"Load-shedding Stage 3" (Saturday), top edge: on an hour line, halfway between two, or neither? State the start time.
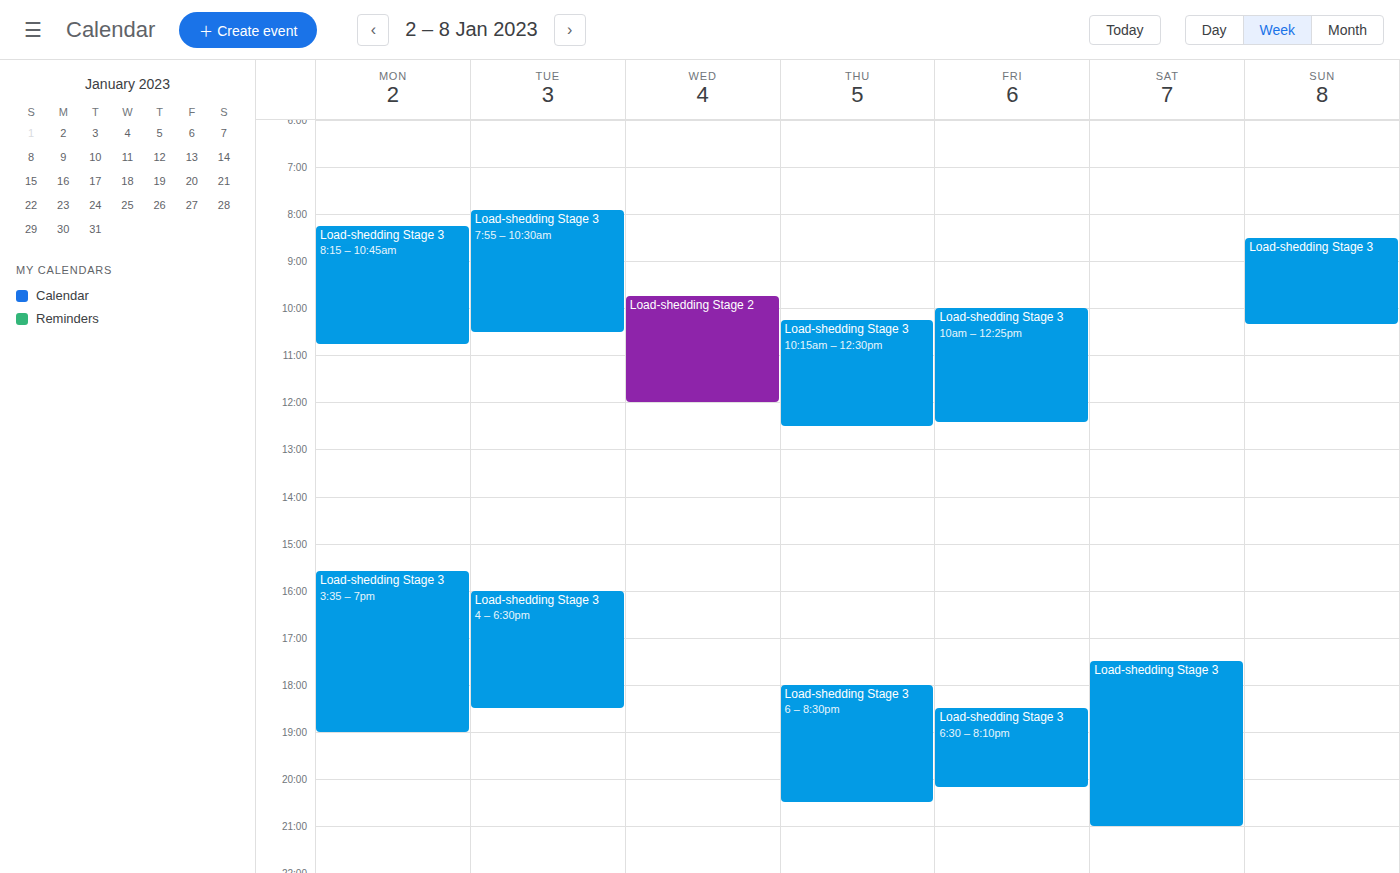
5:30 PM -- halfway between the 5 PM and 6 PM lines.